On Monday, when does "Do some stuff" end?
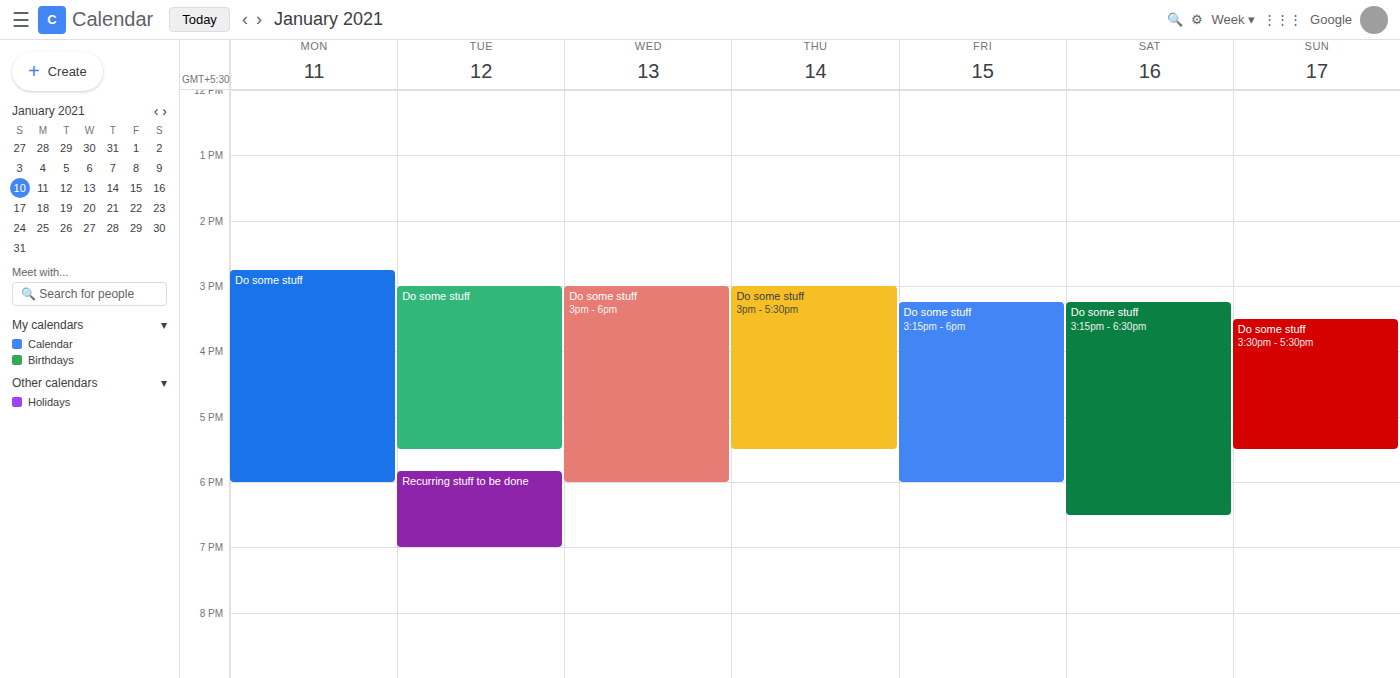
6:00 PM